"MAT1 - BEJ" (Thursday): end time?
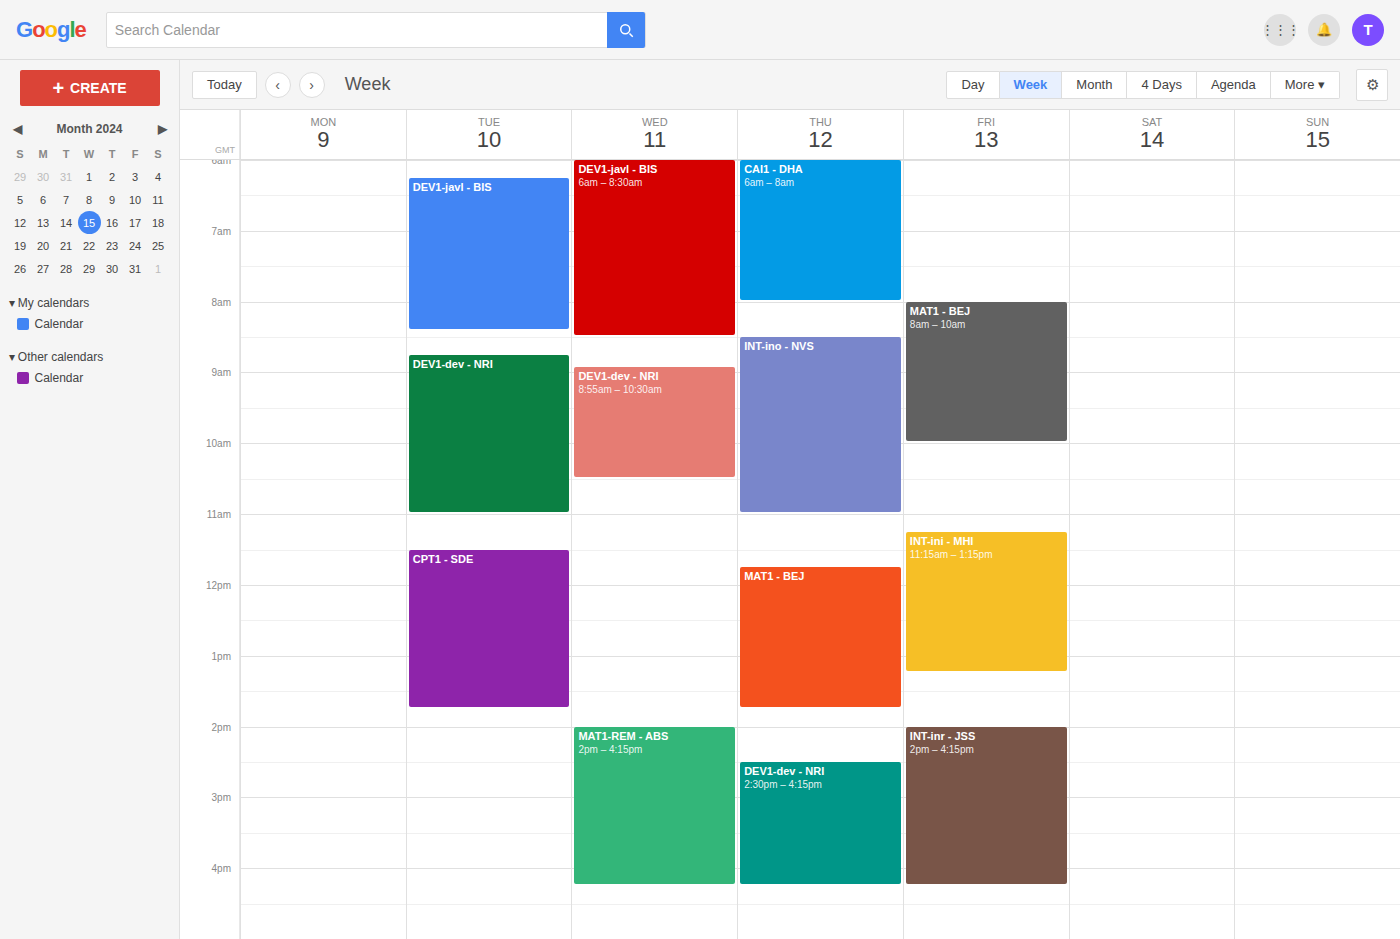
1:45 PM